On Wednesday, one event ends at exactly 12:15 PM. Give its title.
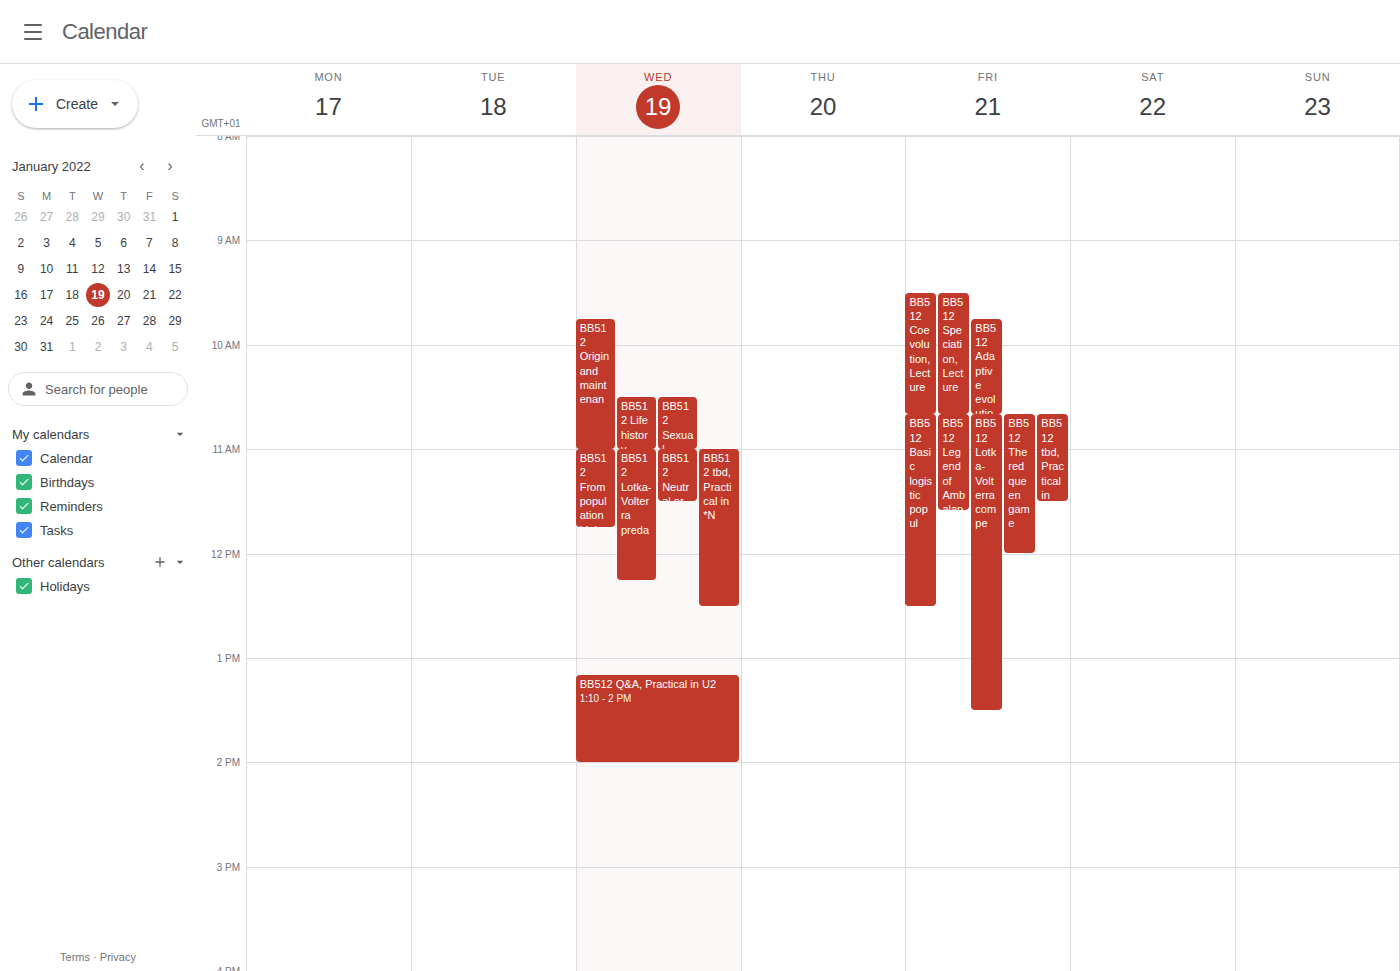
"BB512 Lotka-Volterra preda"